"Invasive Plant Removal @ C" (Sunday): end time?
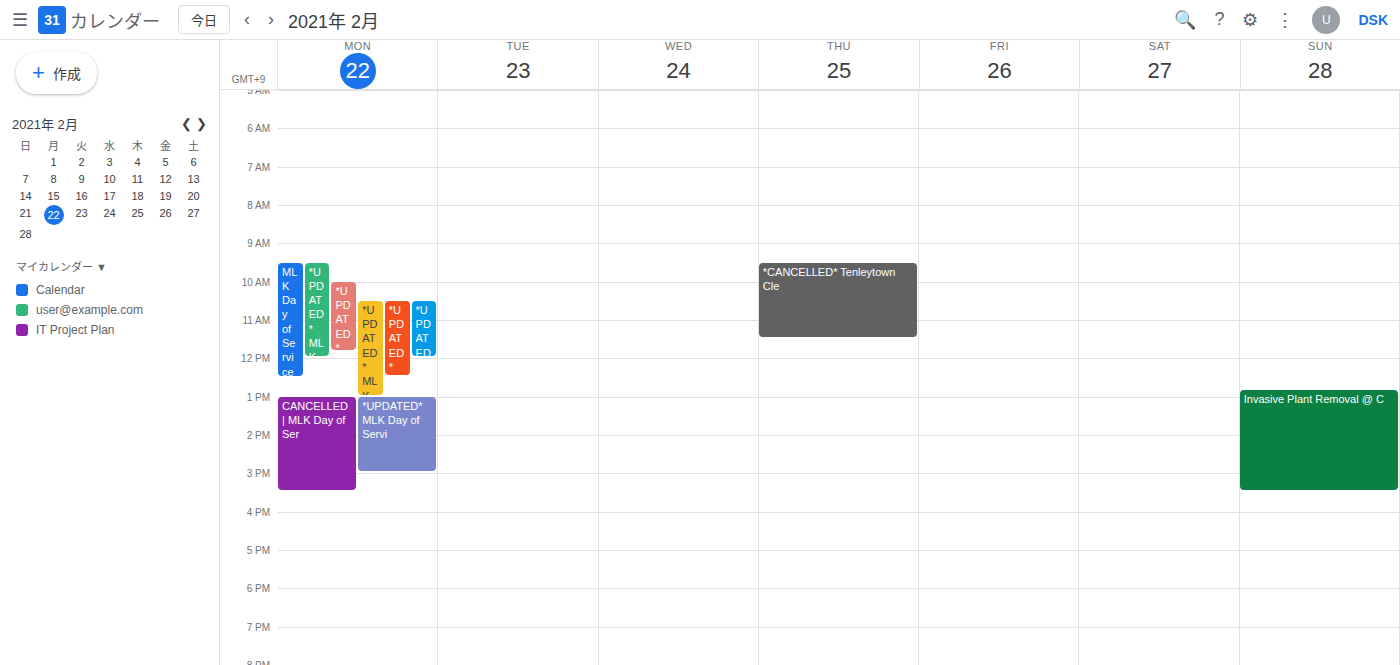
3:30 PM